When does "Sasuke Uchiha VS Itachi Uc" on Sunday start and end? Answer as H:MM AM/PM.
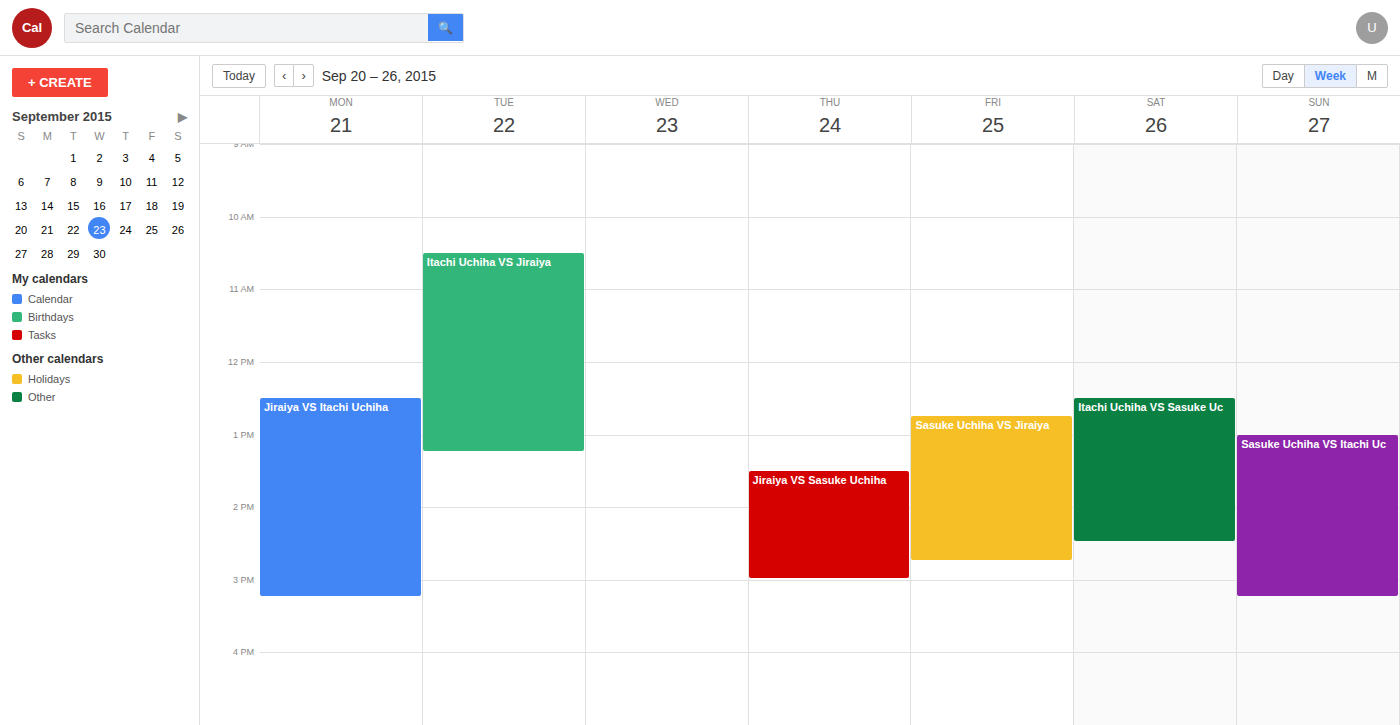
1:00 PM to 3:15 PM